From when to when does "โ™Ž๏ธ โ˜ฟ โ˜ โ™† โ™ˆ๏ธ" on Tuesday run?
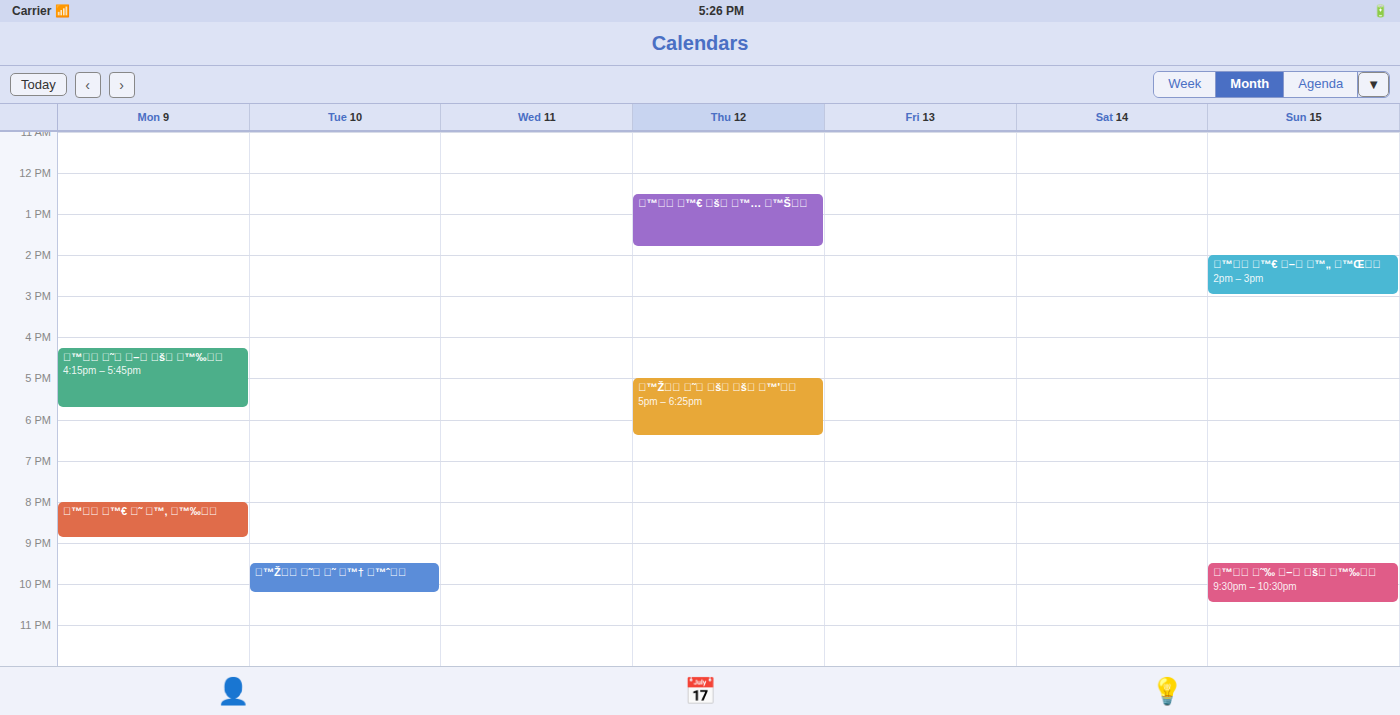
9:30 PM to 10:15 PM